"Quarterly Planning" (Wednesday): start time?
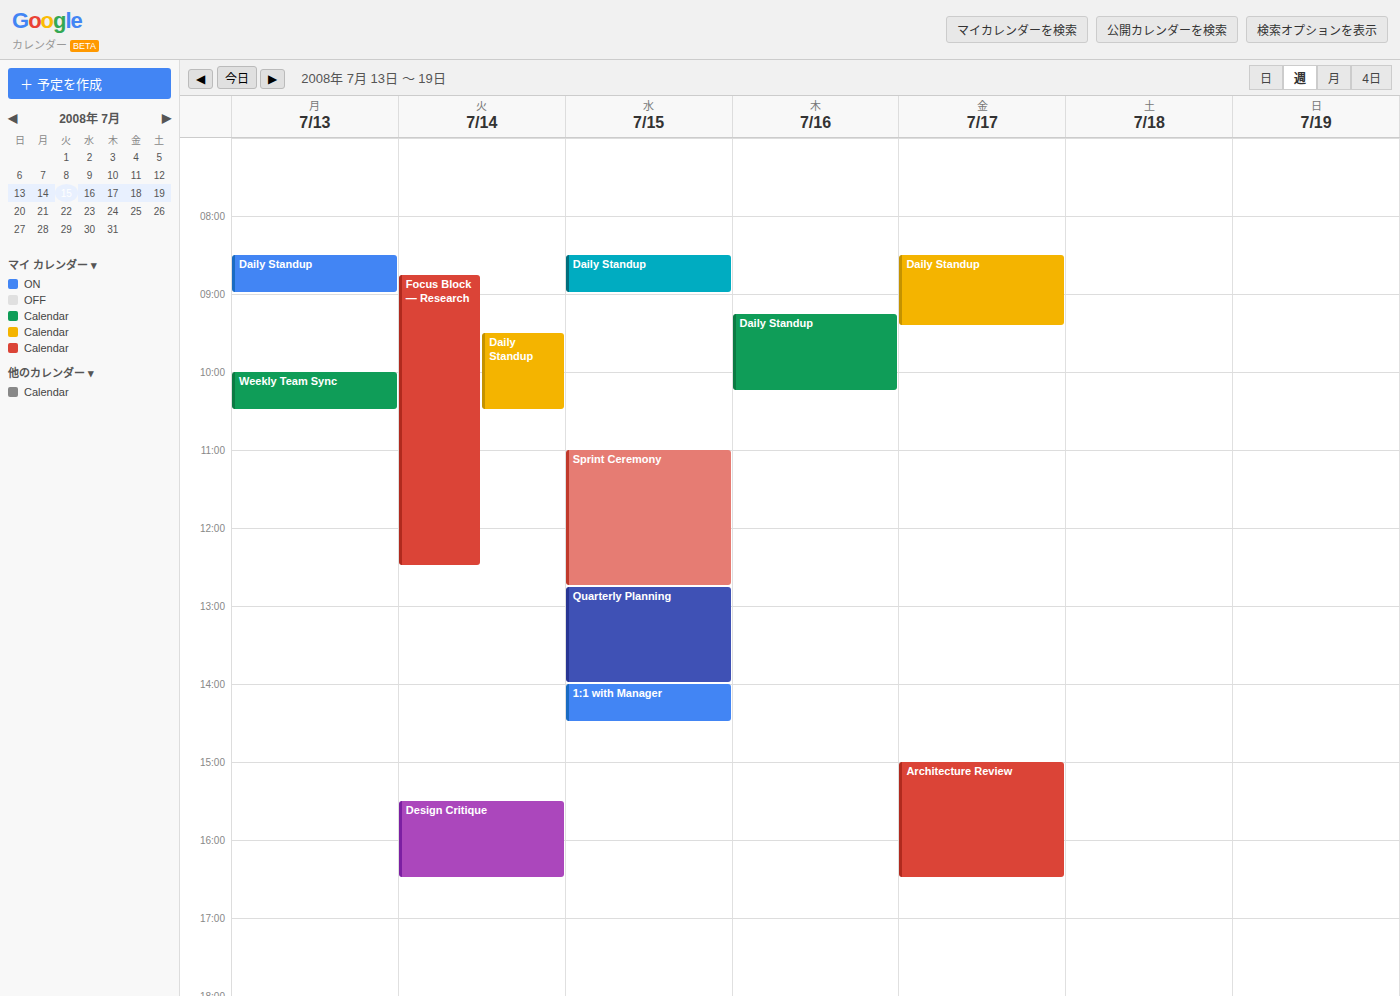
12:45 PM